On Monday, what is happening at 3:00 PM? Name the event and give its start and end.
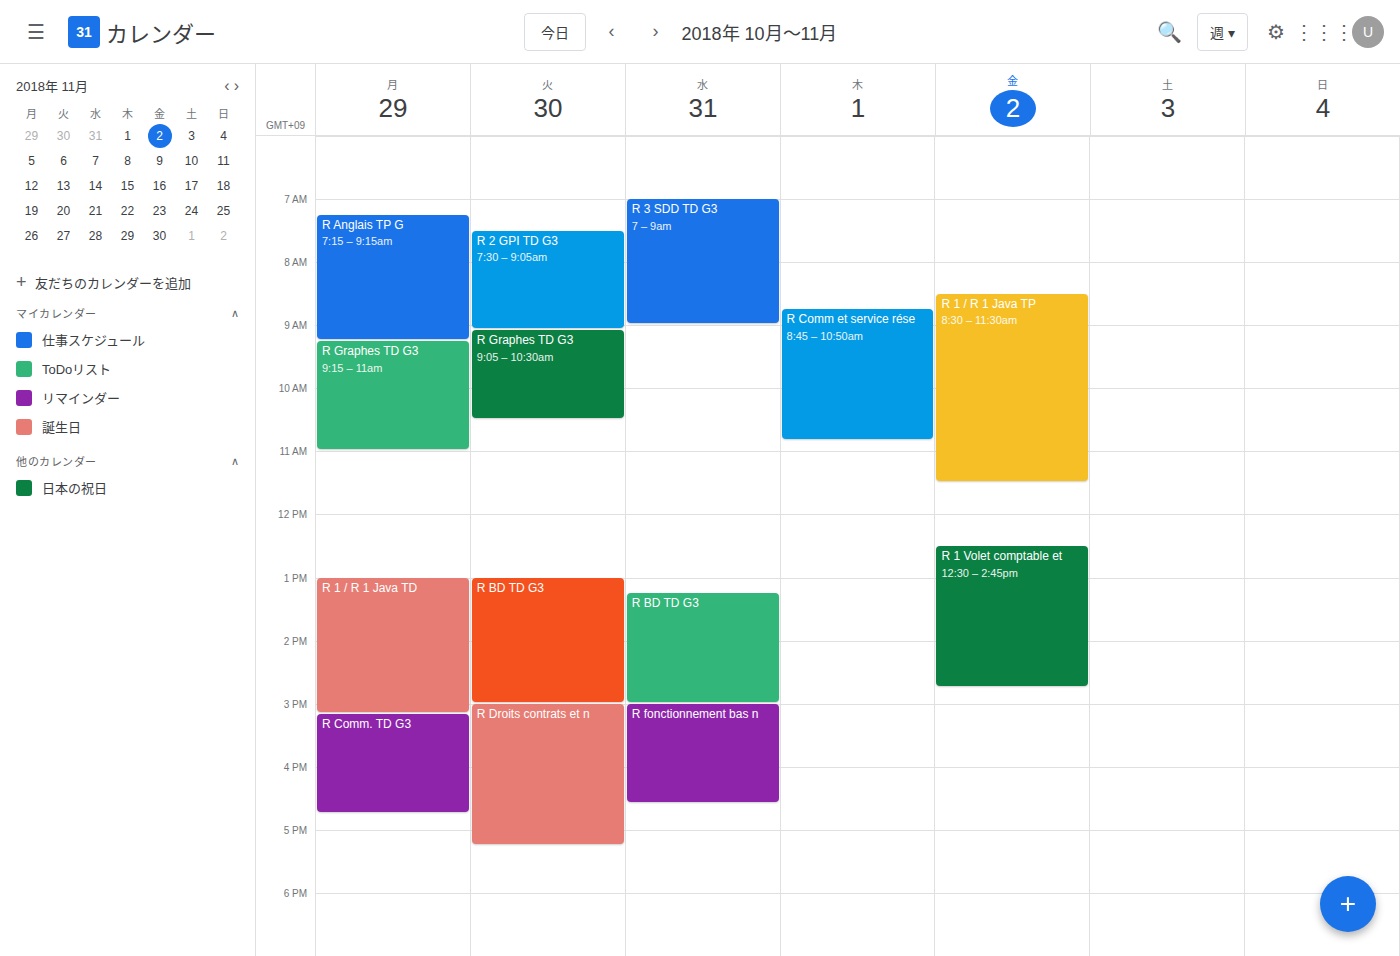
"R 1 / R 1 Java TD", 1:00 PM to 3:10 PM